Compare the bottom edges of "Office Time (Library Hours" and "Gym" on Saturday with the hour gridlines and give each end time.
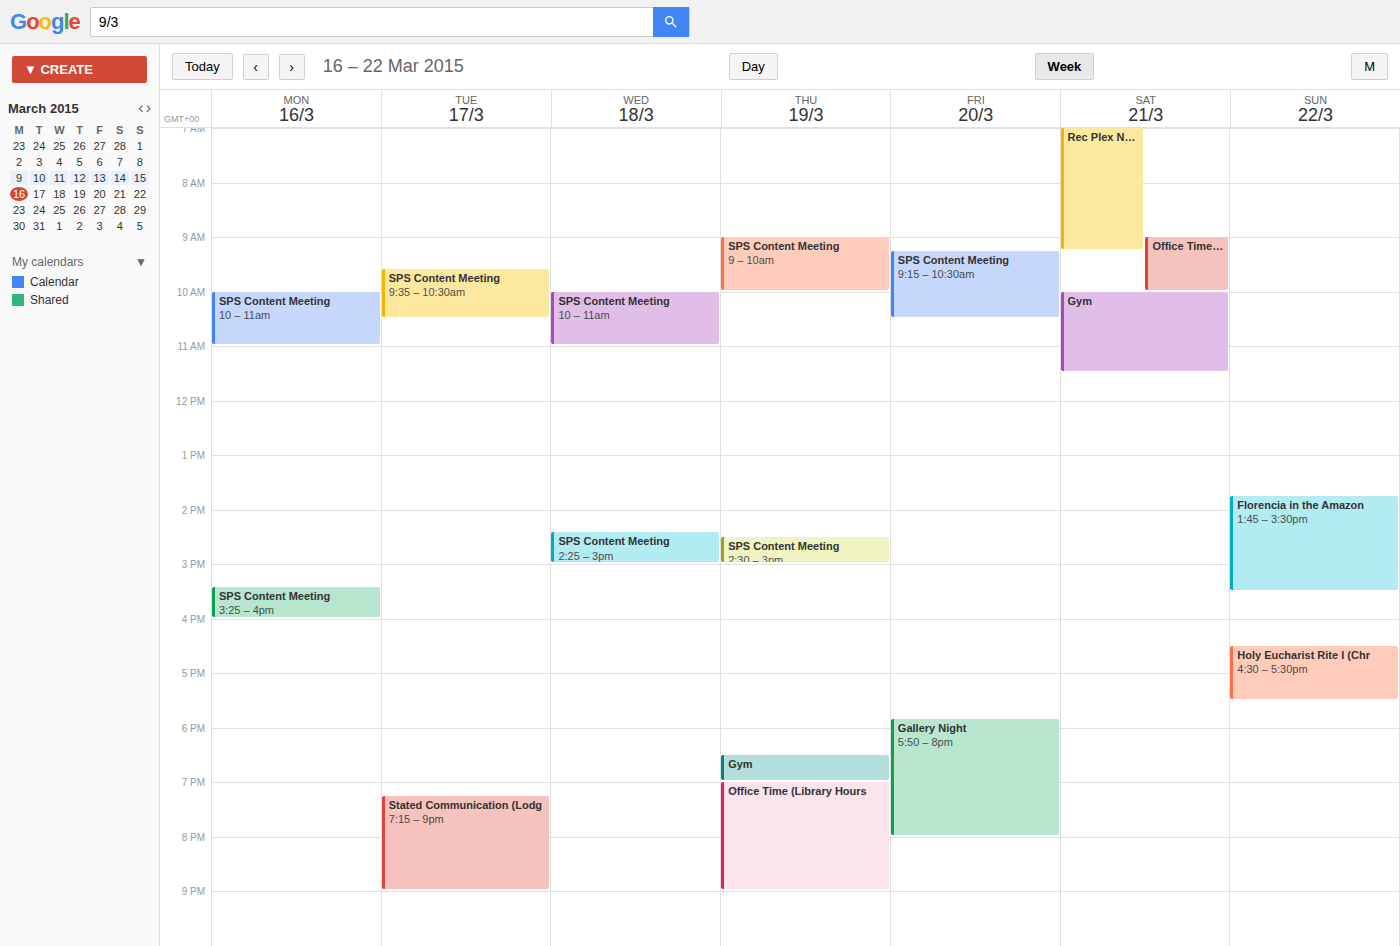
"Office Time (Library Hours": 10:00 AM, exactly on the 10 AM line. "Gym": 11:30 AM, halfway between the 11 AM and 12 PM lines.